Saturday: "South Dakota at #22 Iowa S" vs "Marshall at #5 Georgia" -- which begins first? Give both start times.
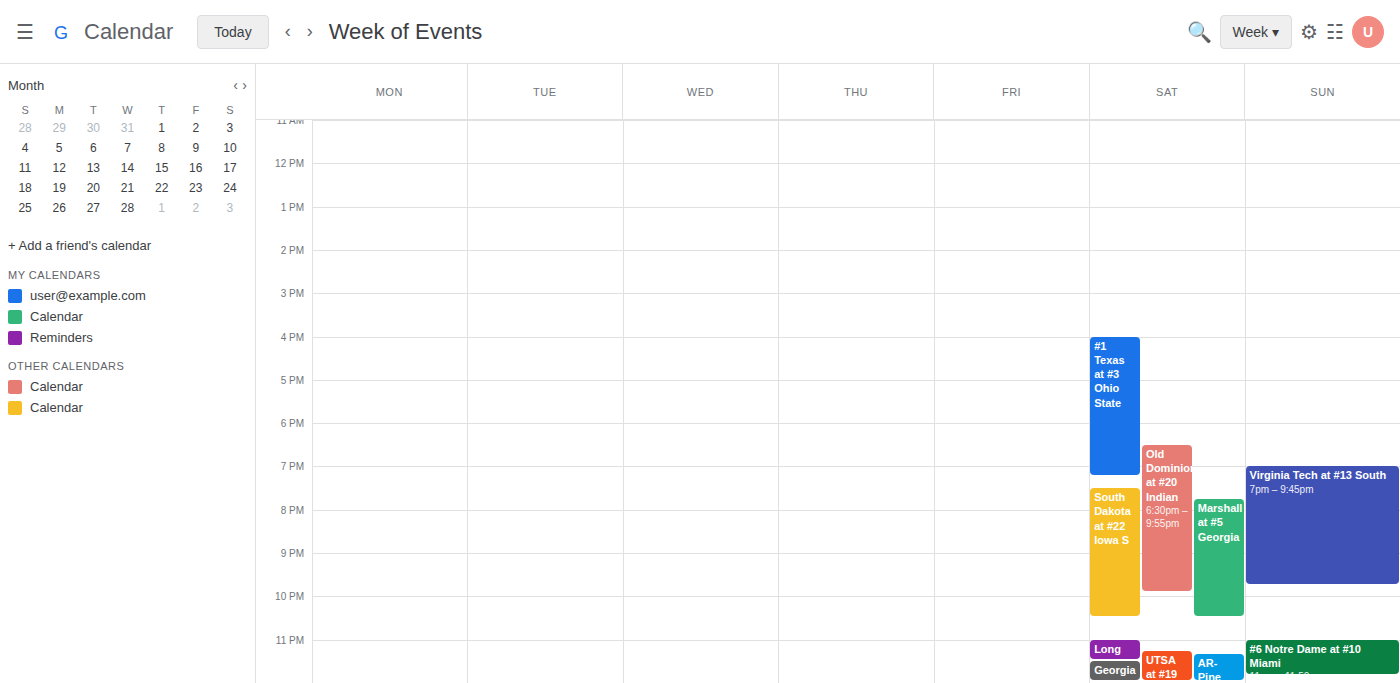
"South Dakota at #22 Iowa S" 7:30 PM; "Marshall at #5 Georgia" 7:45 PM.